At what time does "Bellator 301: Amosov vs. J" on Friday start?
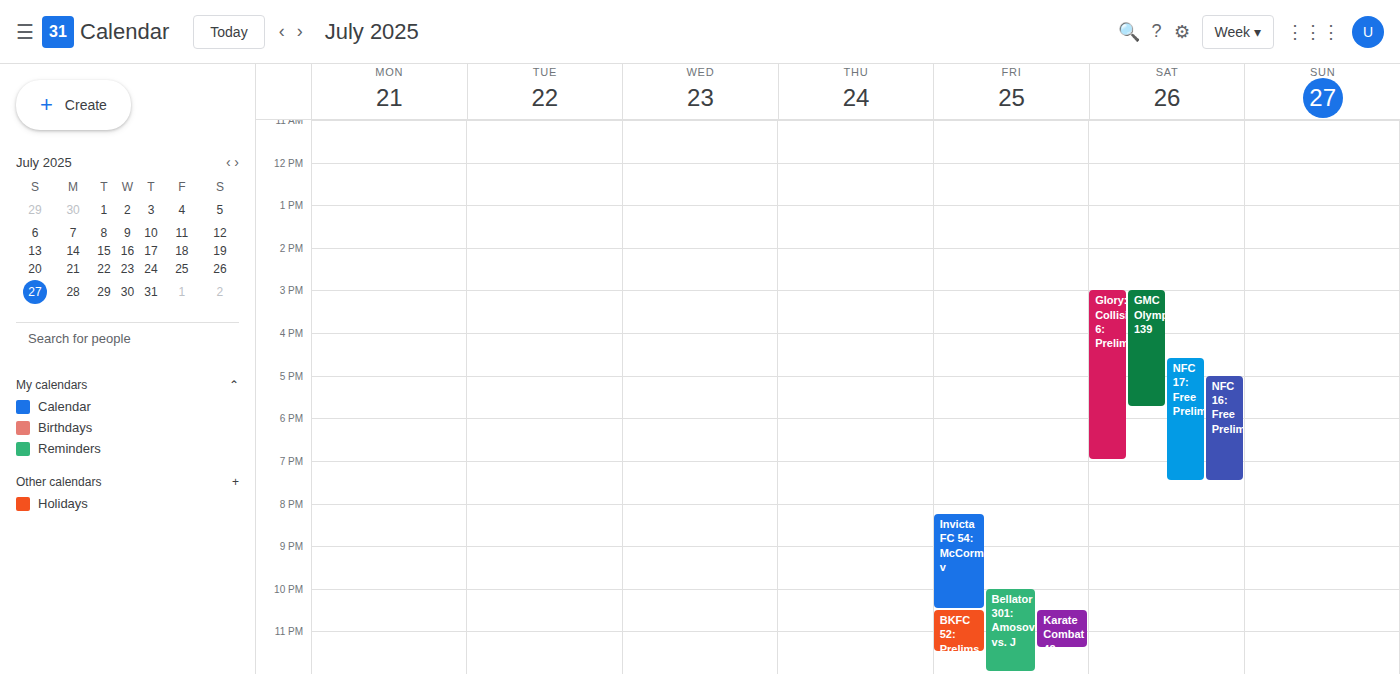
10:00 PM